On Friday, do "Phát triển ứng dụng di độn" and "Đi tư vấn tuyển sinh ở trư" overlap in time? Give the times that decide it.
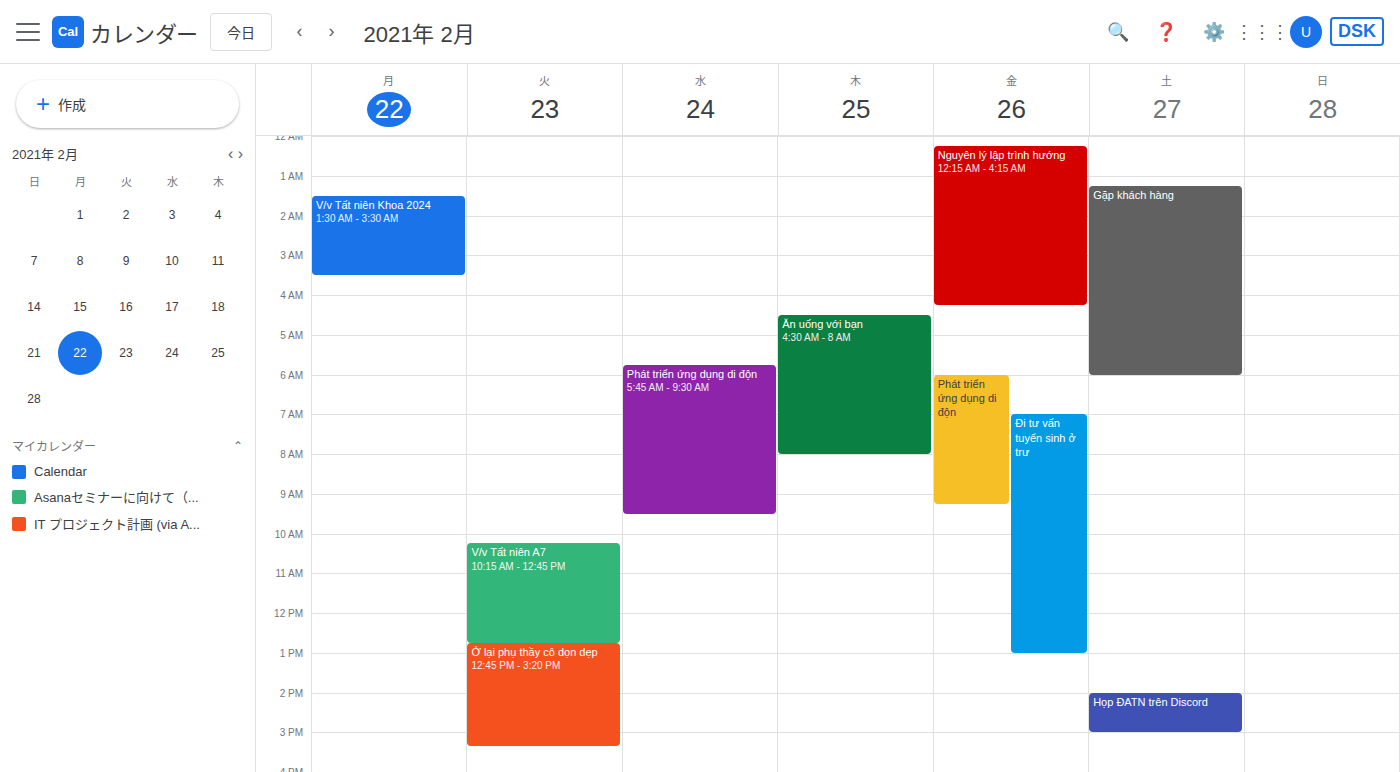
"Đi tư vấn tuyển sinh ở trư" starts at 07:00, before "Phát triển ứng dụng di độn" ends at 09:15 -- they overlap.